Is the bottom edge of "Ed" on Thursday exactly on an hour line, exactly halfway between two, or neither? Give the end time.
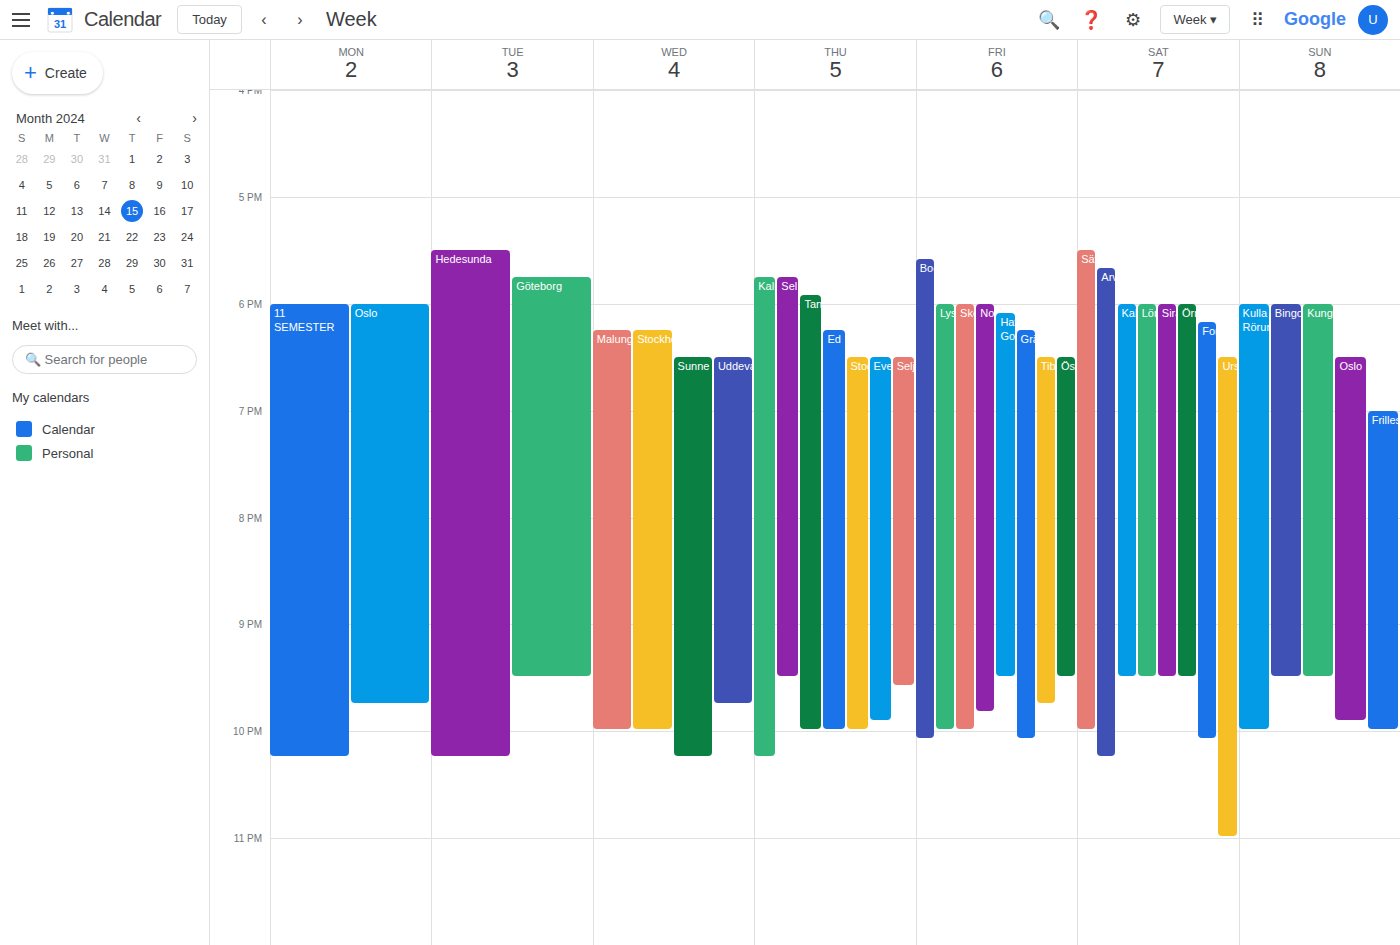
10:00 PM -- exactly on the 10 PM line.